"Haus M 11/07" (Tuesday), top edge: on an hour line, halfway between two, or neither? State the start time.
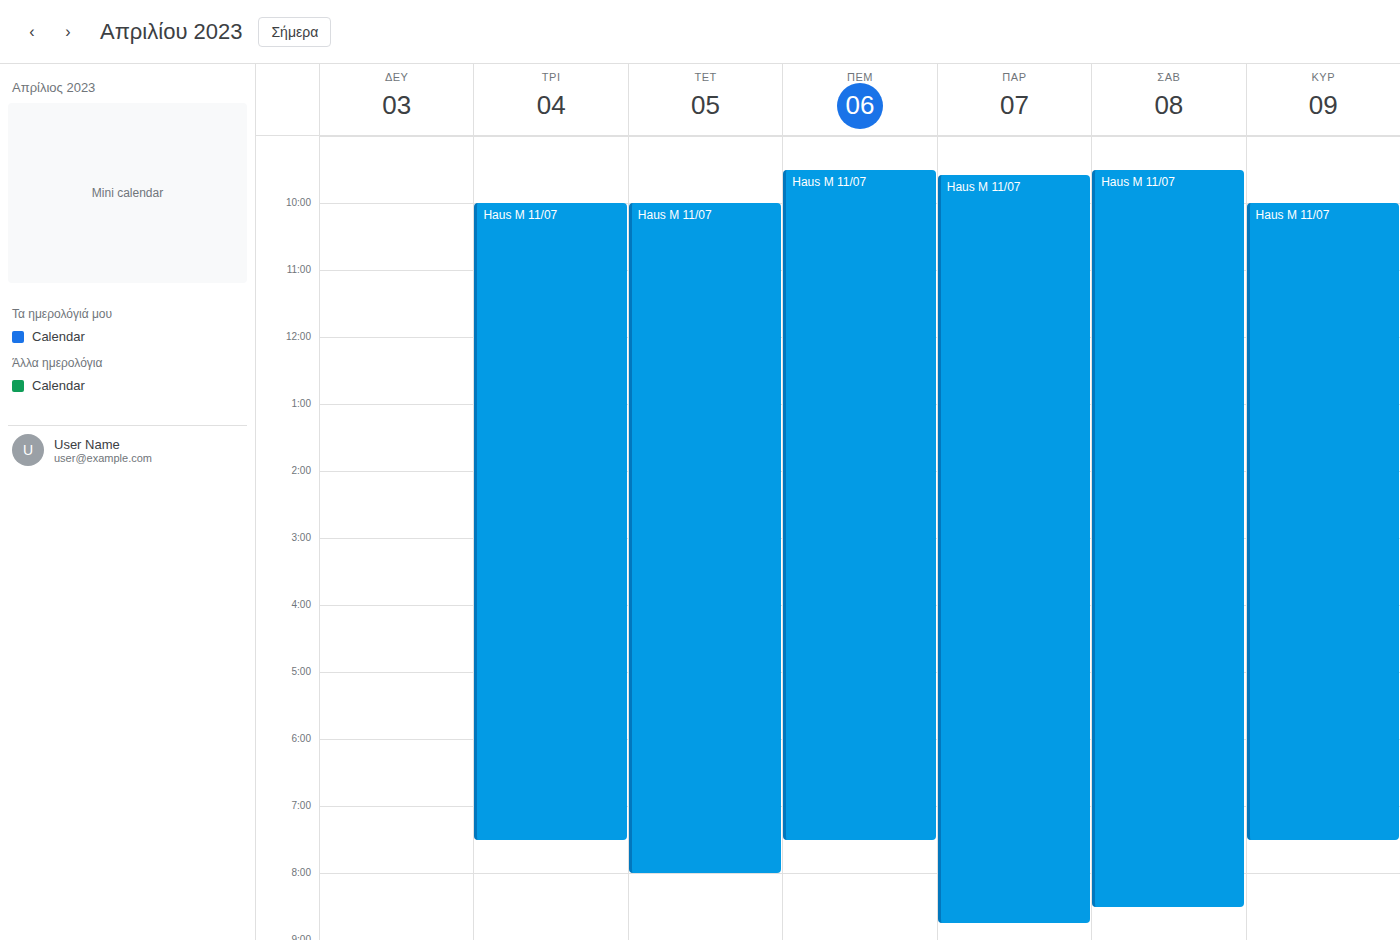
10:00 AM -- exactly on the 10 AM line.